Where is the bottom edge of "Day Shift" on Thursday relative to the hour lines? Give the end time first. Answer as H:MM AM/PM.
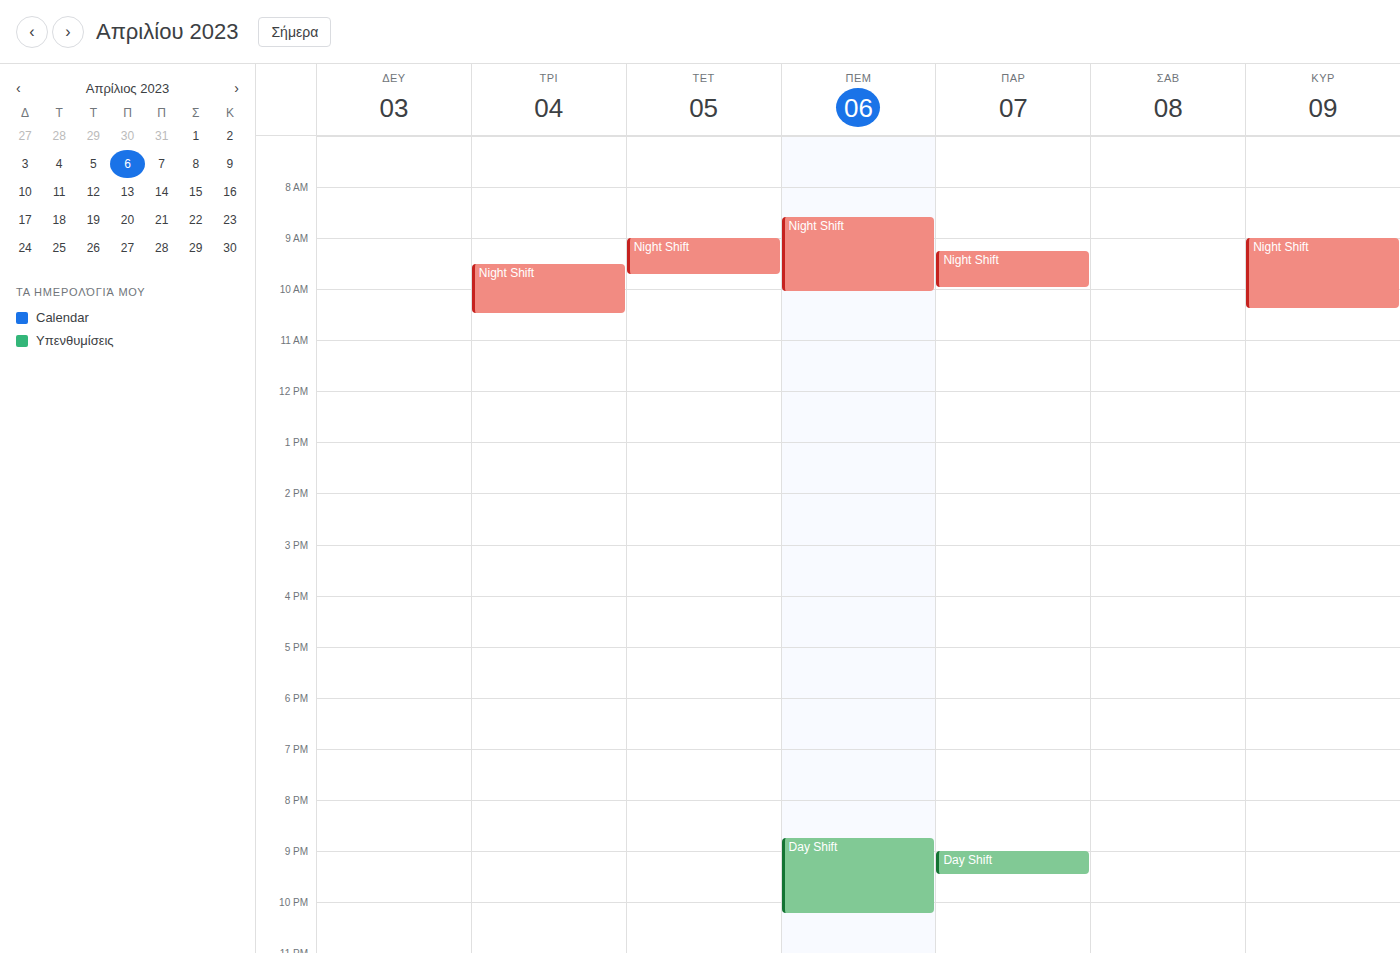
10:15 PM -- neither: a quarter of the way from the 10 PM line to the 11 PM line.